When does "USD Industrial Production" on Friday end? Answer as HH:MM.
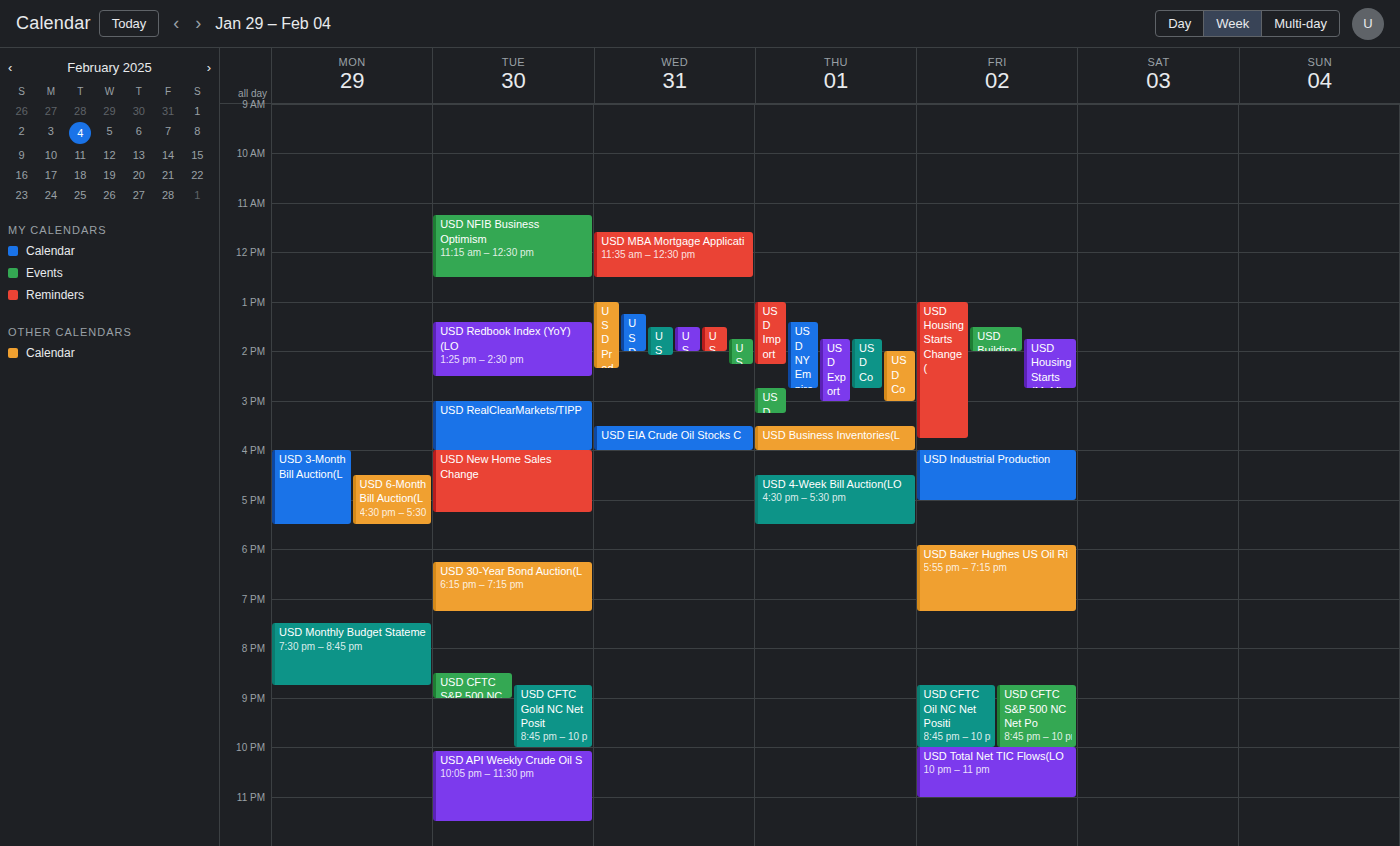
17:00